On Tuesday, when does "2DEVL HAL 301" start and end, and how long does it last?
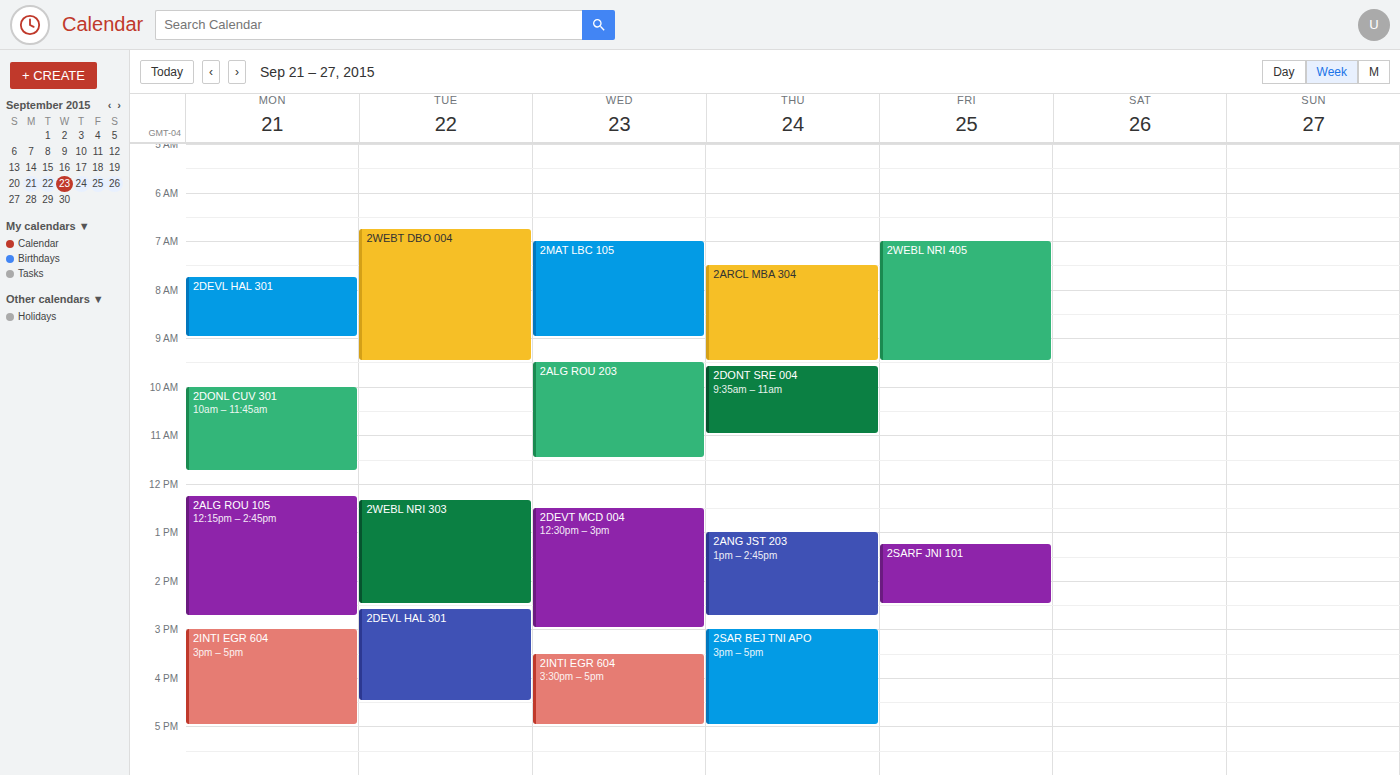
2:35 PM to 4:30 PM, 1 hour 55 minutes